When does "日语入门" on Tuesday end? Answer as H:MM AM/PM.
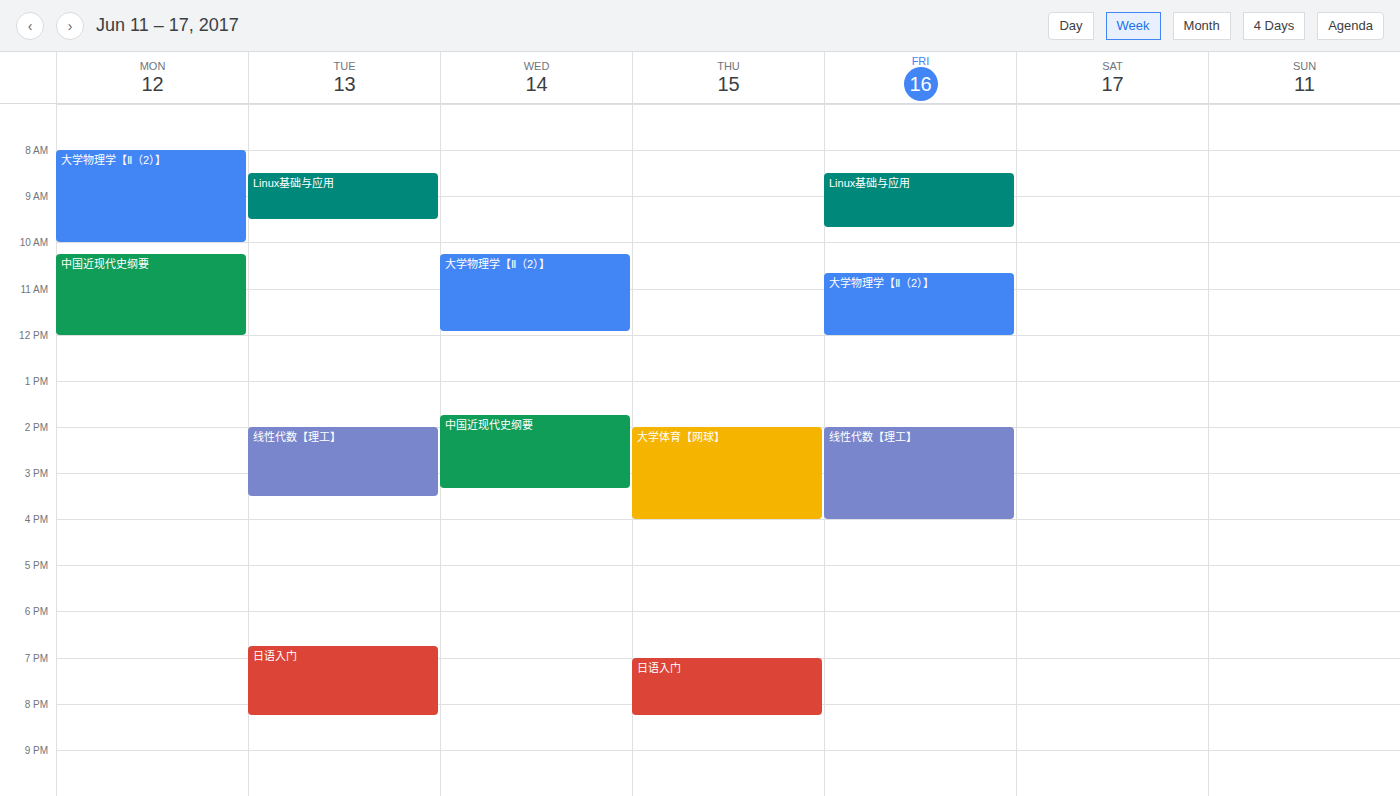
8:15 PM